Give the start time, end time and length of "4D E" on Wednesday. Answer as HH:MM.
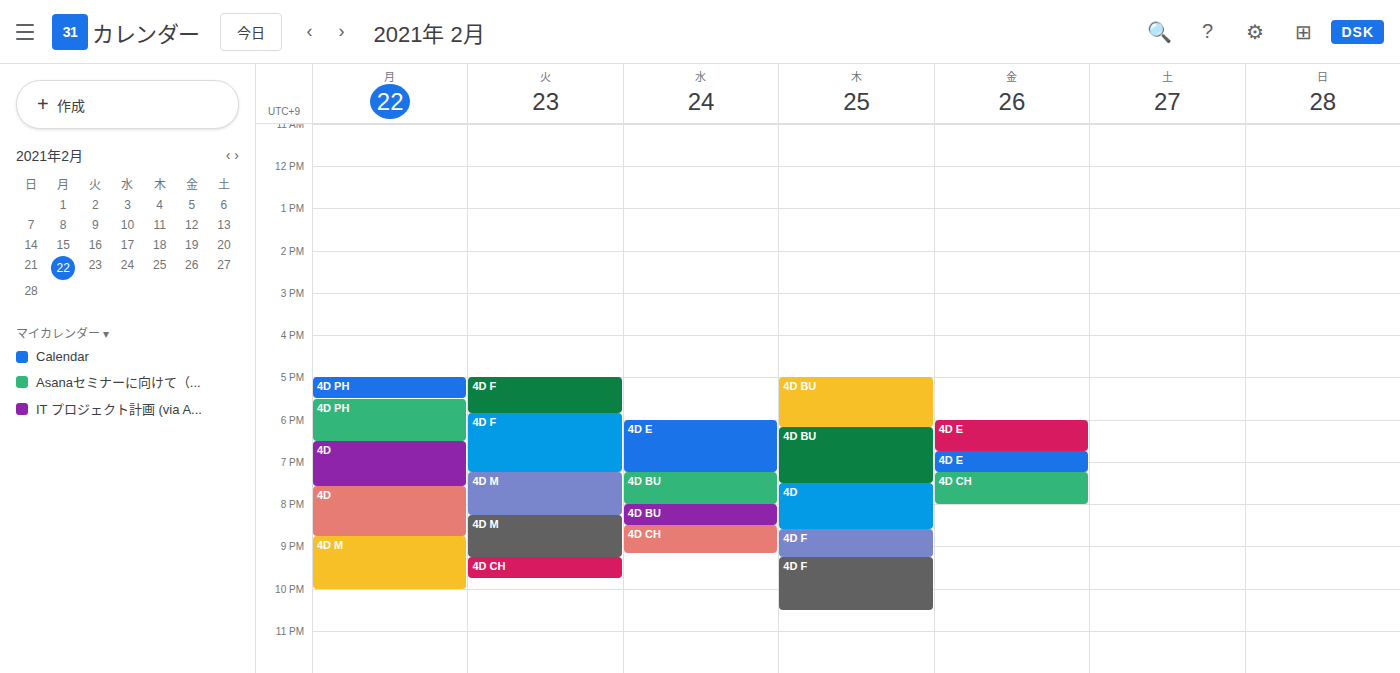
18:00 to 19:15, 1 hour 15 minutes